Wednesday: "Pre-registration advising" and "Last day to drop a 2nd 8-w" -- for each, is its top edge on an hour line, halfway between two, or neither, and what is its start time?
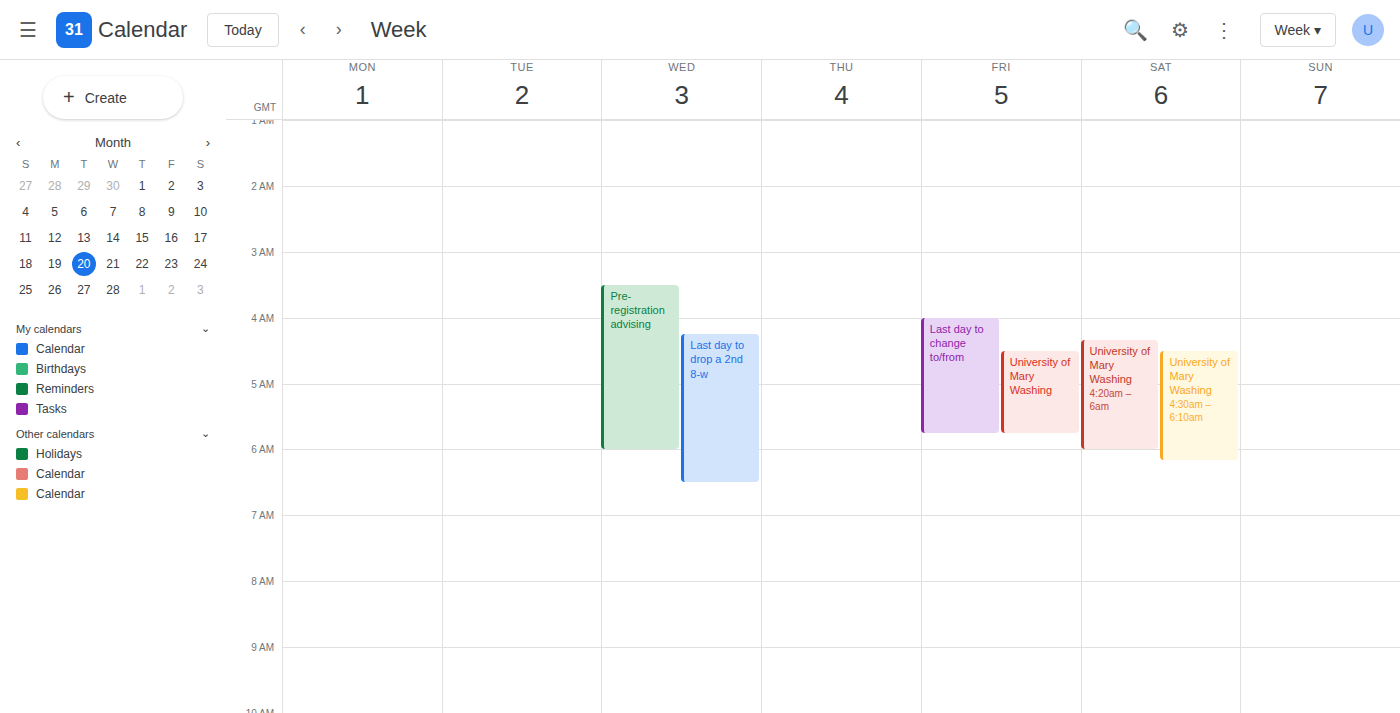
"Pre-registration advising": 3:30 AM, halfway between the 3 AM and 4 AM lines. "Last day to drop a 2nd 8-w": 4:15 AM, neither: a quarter of the way from the 4 AM line to the 5 AM line.